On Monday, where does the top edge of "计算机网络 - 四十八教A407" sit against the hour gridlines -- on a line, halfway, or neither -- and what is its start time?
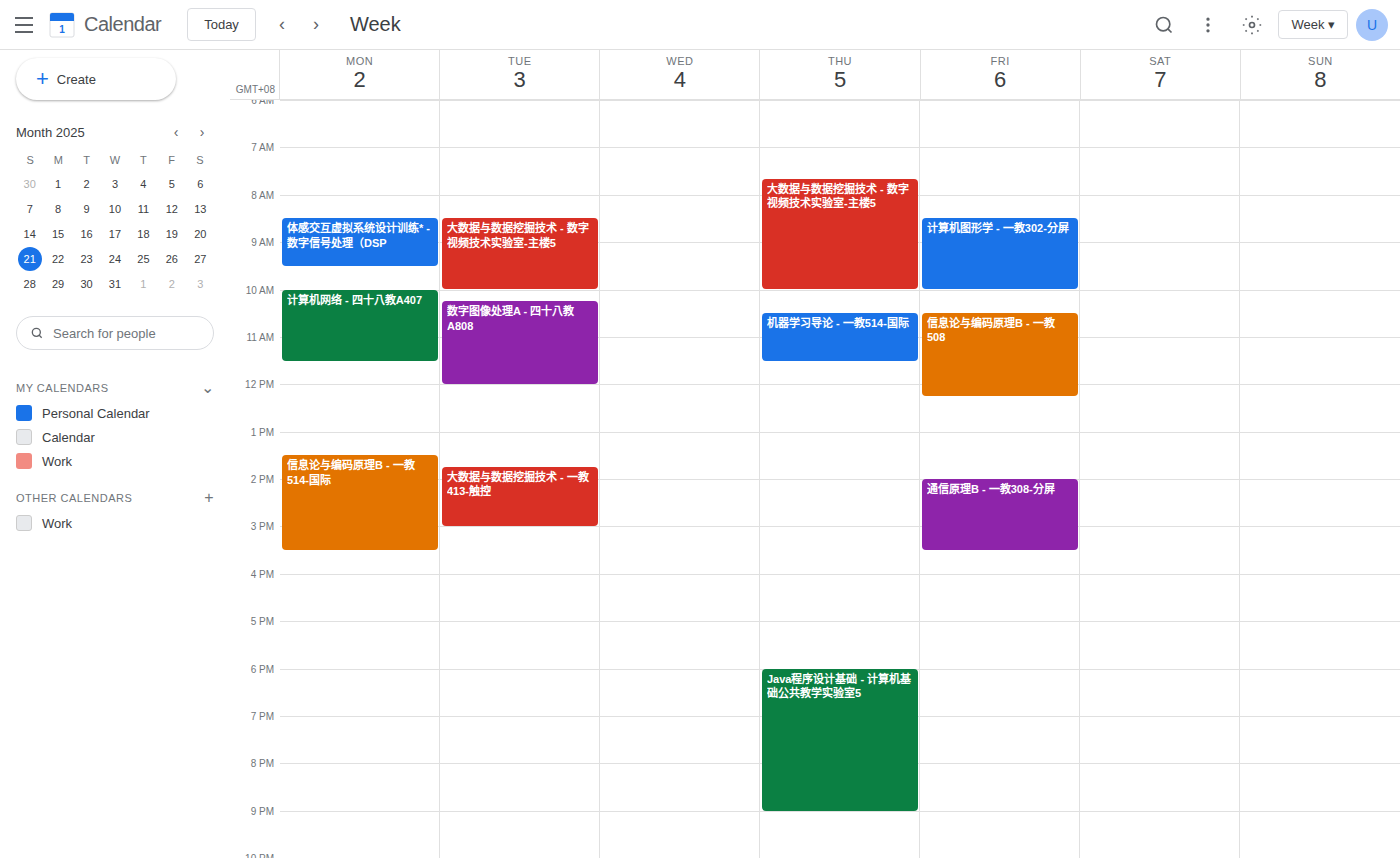
10:00 AM -- exactly on the 10 AM line.